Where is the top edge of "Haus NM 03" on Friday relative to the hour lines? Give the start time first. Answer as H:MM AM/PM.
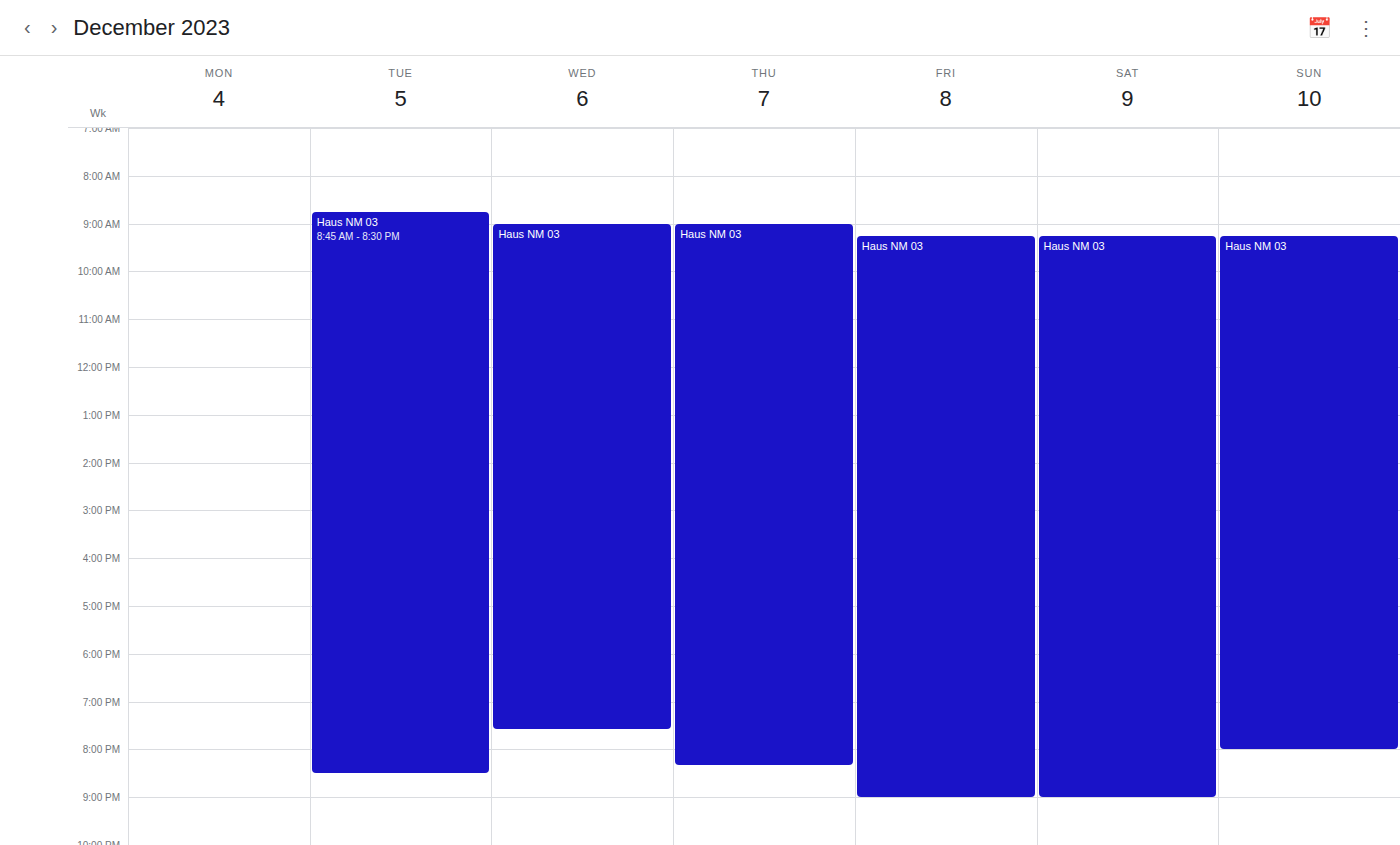
9:15 AM -- neither: a quarter of the way from the 9 AM line to the 10 AM line.